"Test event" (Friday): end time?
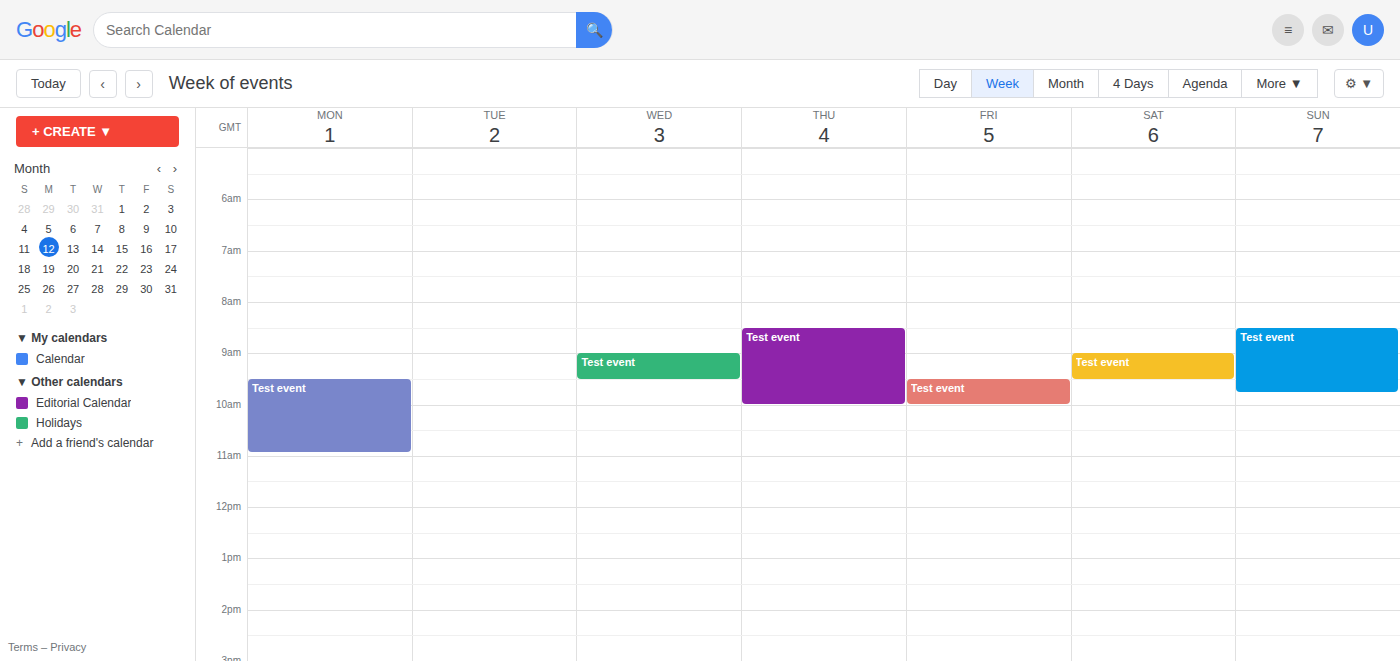
10:00 AM